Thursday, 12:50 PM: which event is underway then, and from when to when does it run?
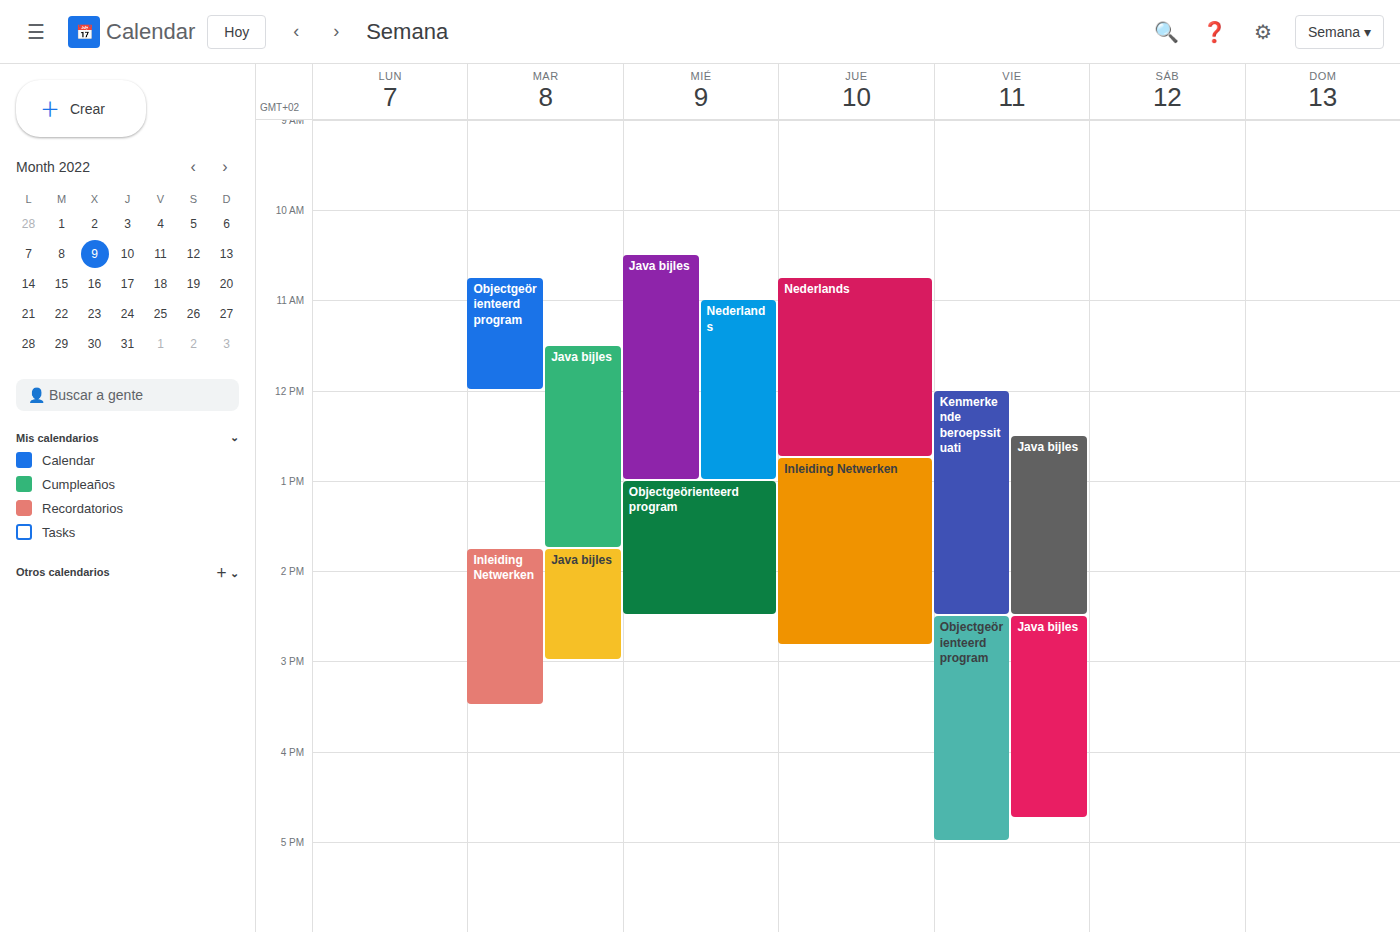
"Inleiding Netwerken", 12:45 PM to 2:50 PM